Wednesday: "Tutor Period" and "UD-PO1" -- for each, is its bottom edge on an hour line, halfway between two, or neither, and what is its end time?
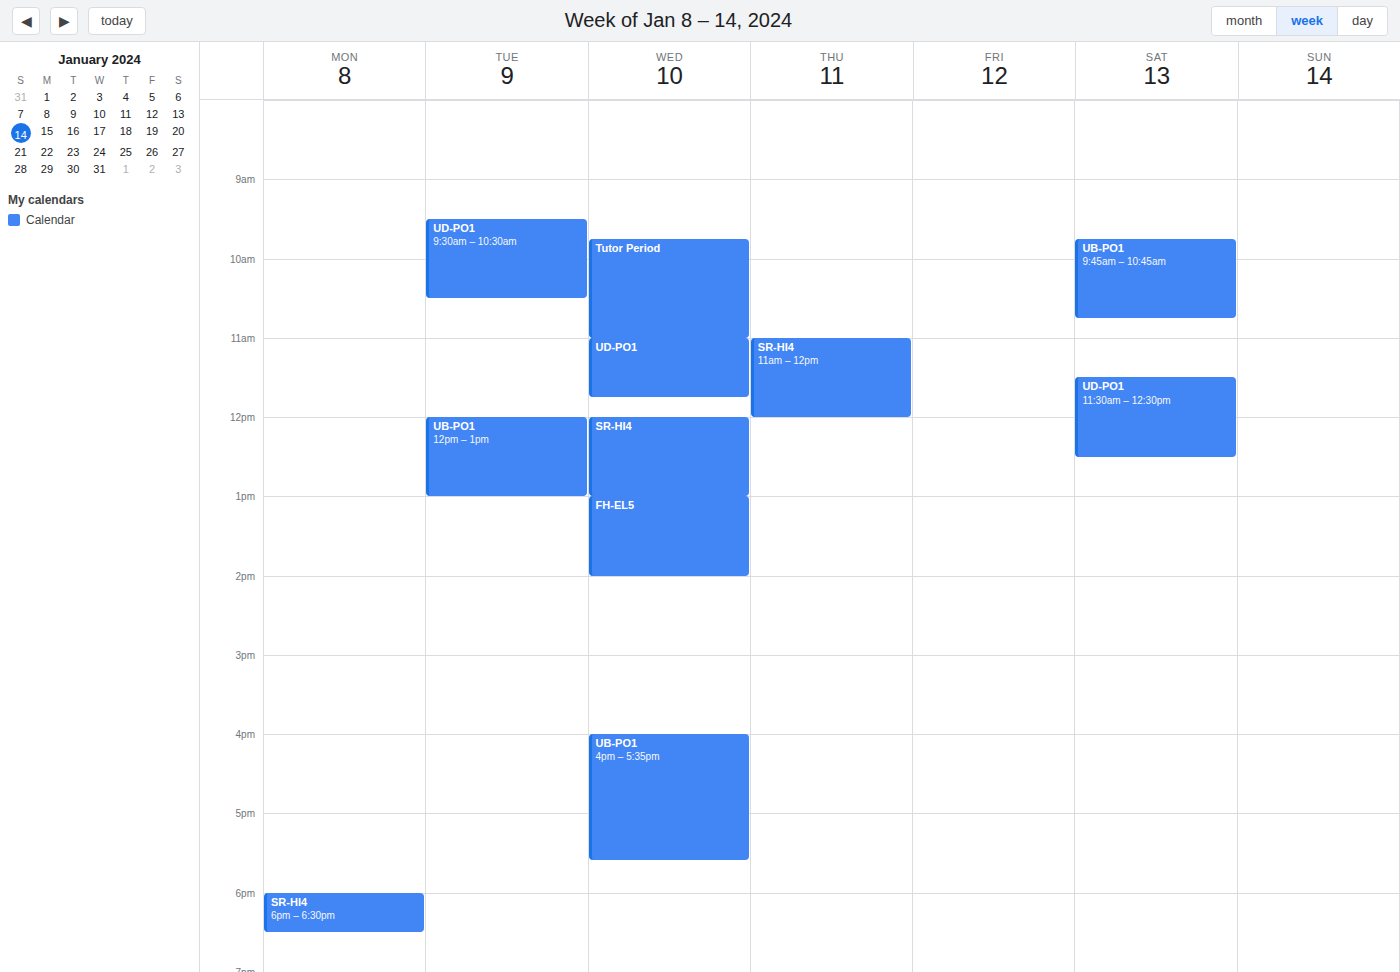
"Tutor Period": 11:00 AM, exactly on the 11 AM line. "UD-PO1": 11:45 AM, neither: three quarters of the way from the 11 AM line to the 12 PM line.